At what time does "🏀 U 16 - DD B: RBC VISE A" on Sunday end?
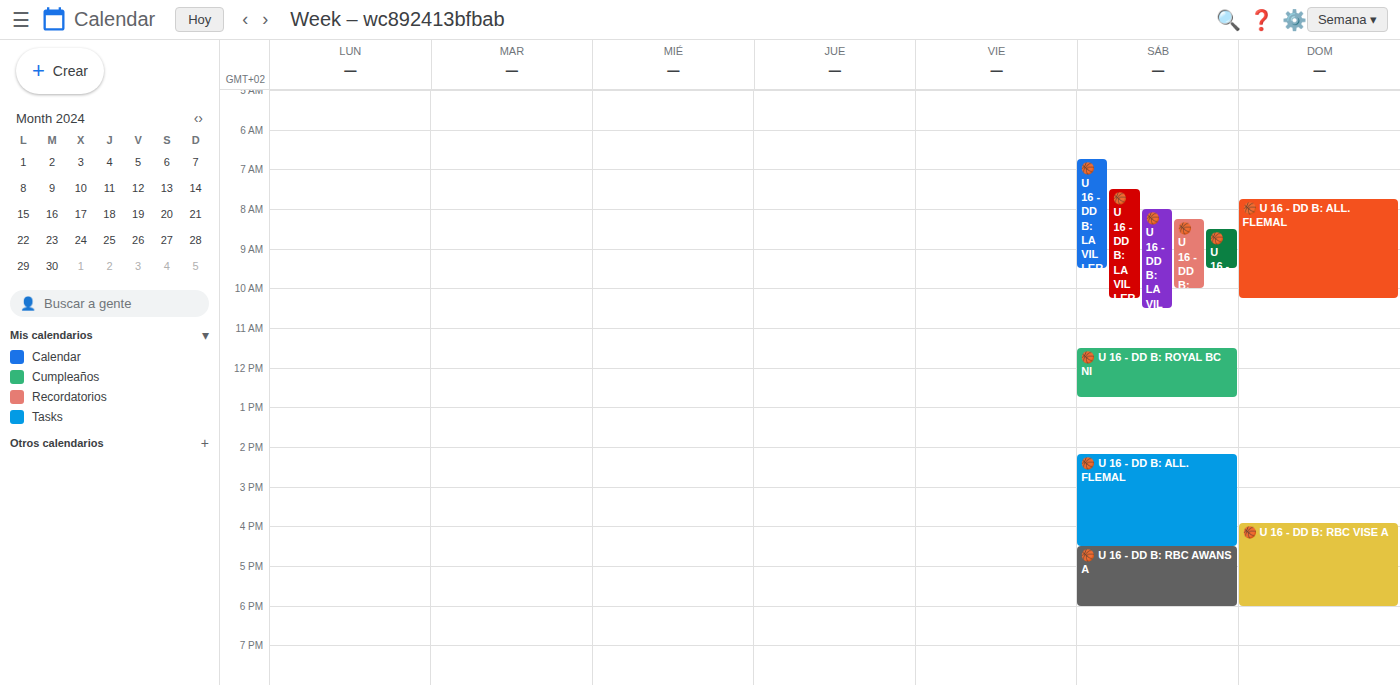
6:00 PM